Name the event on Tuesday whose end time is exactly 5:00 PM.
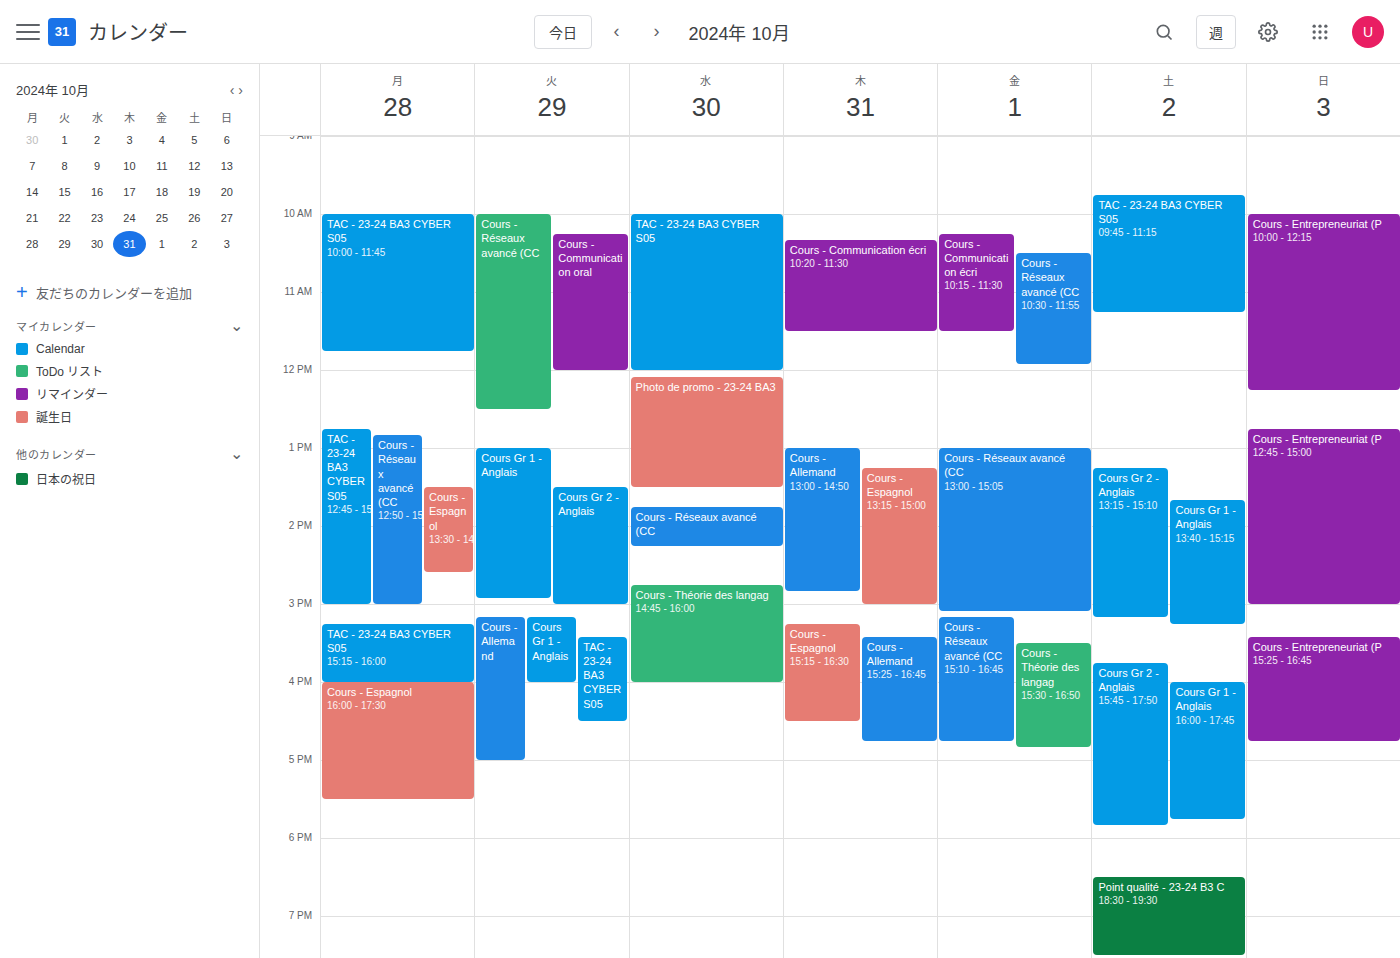
"Cours - Allemand"